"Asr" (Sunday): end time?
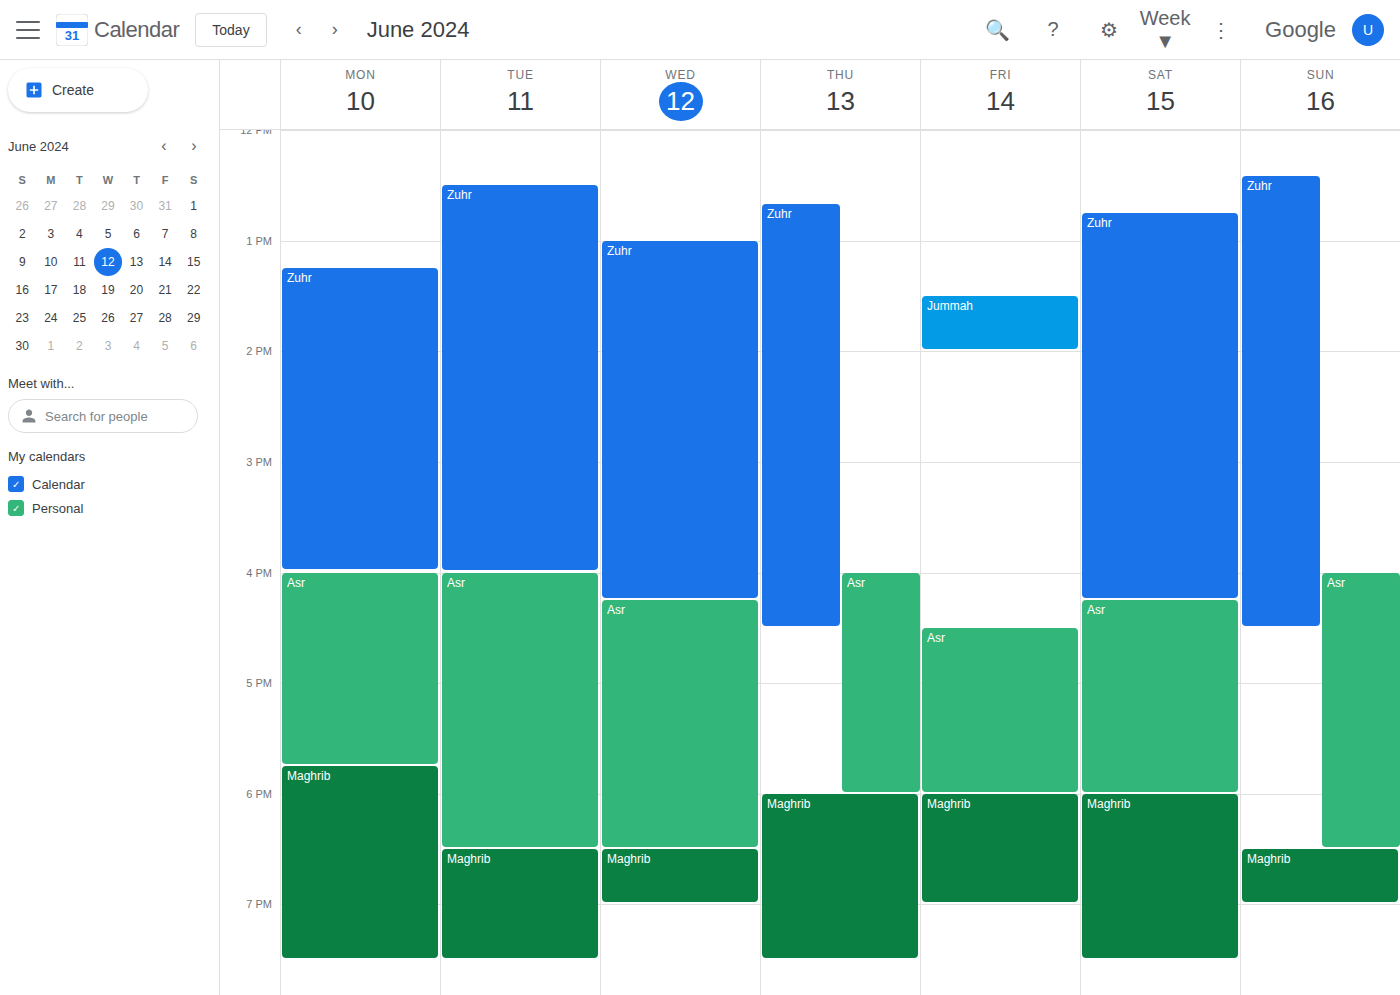
6:30 PM